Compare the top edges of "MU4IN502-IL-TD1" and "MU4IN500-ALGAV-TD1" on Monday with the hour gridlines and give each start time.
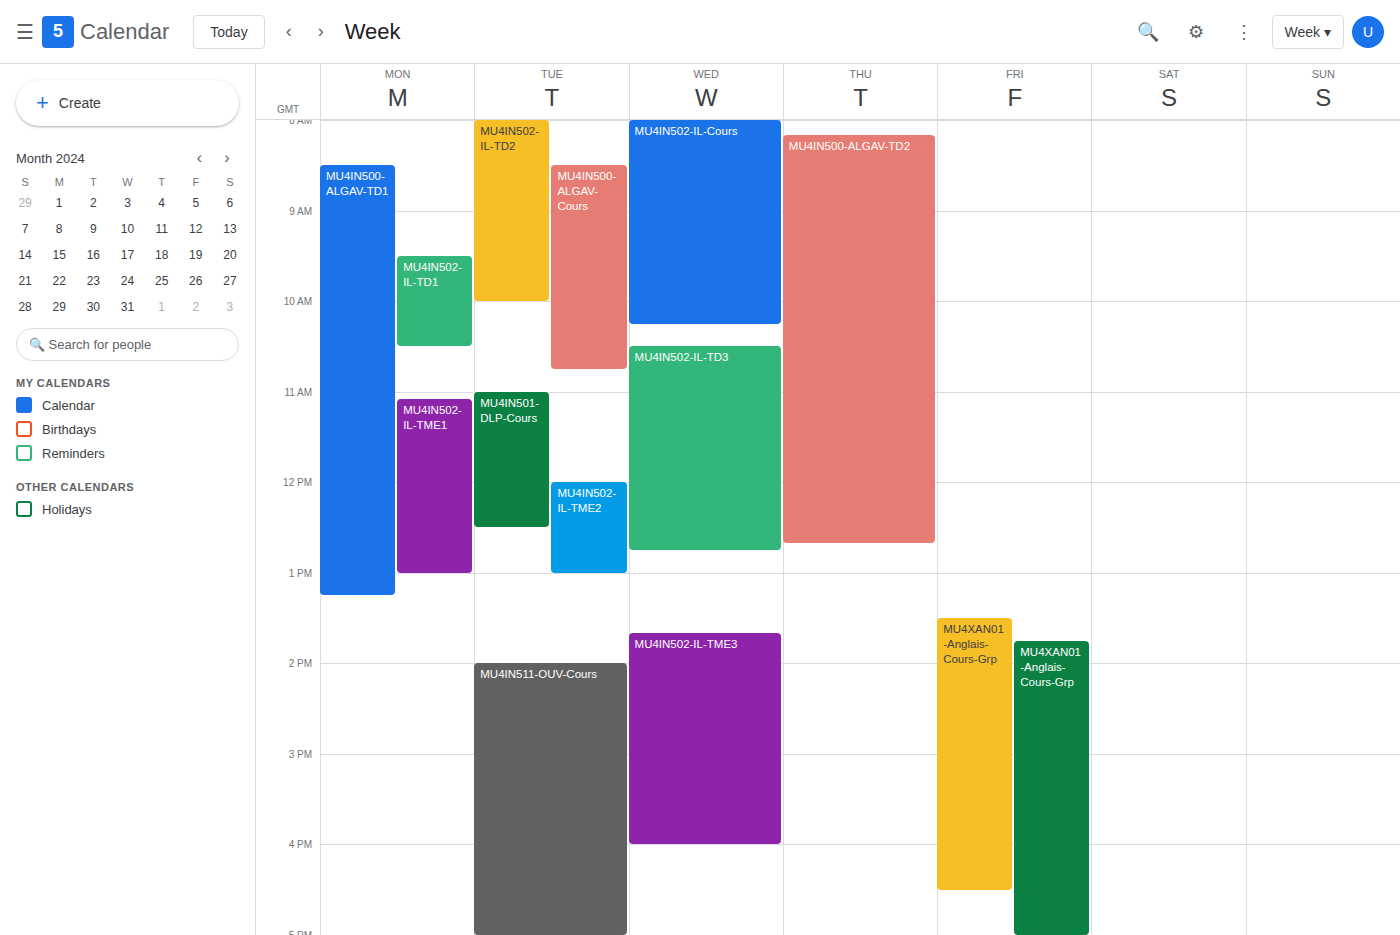
"MU4IN502-IL-TD1": 09:30, halfway between the 09:00 and 10:00 lines. "MU4IN500-ALGAV-TD1": 08:30, halfway between the 08:00 and 09:00 lines.